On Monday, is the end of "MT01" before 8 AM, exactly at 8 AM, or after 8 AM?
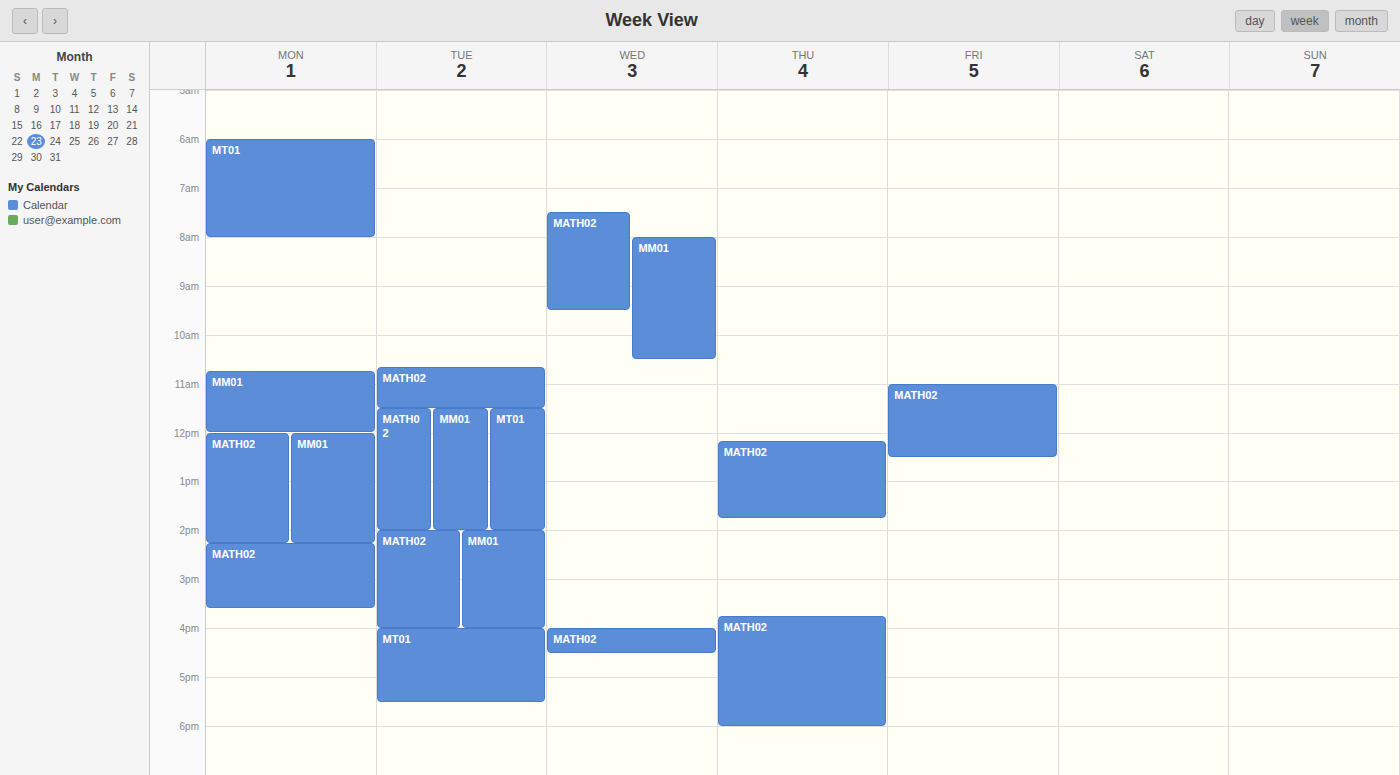
8:00 AM -- exactly at 8 AM, on the 8 AM line.